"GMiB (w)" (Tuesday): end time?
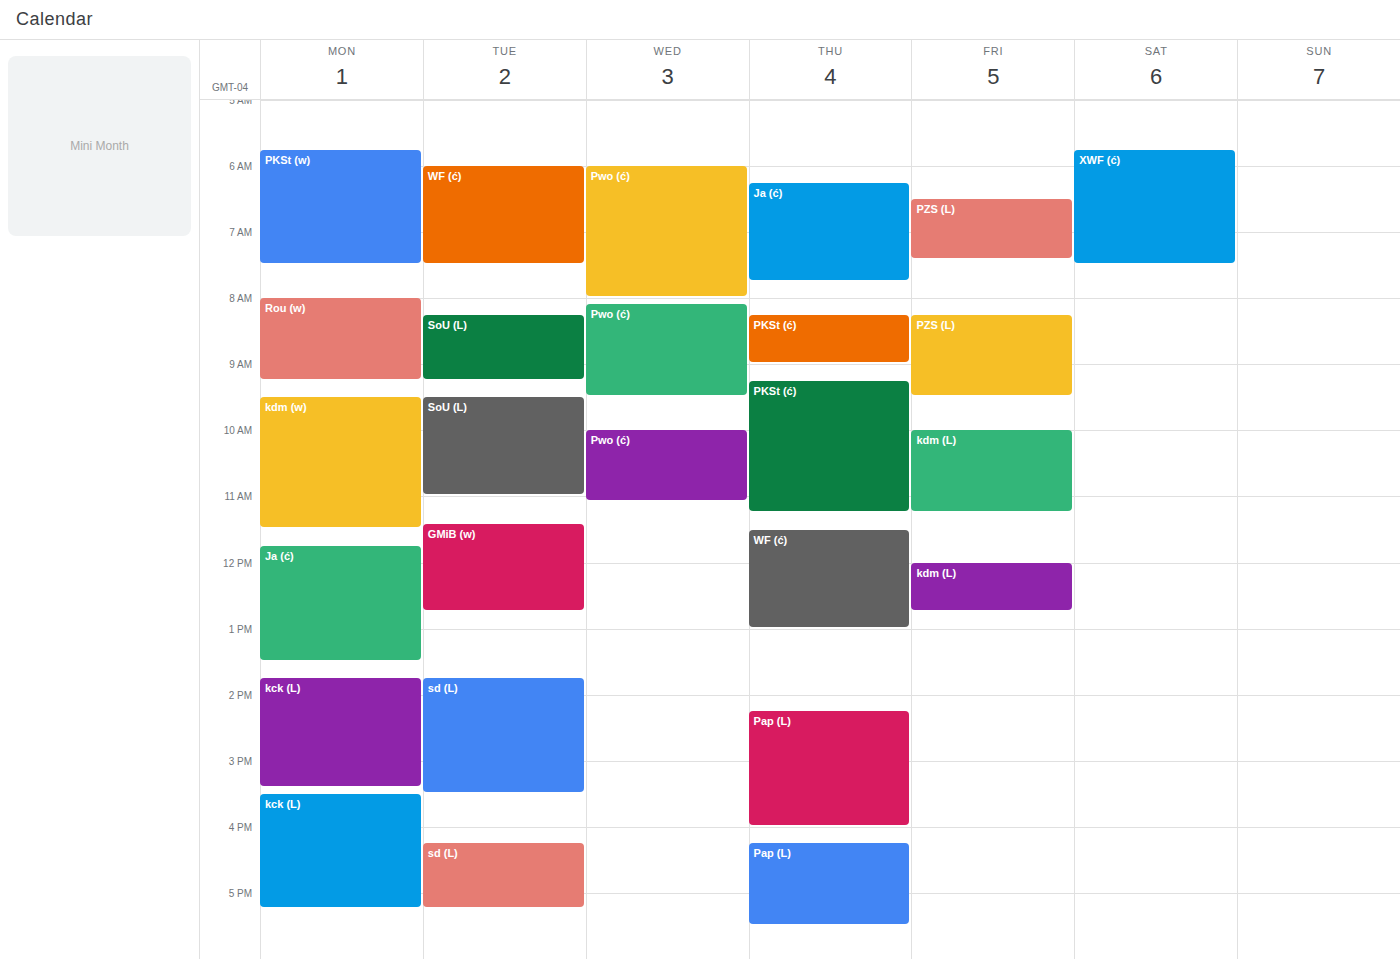
12:45 PM